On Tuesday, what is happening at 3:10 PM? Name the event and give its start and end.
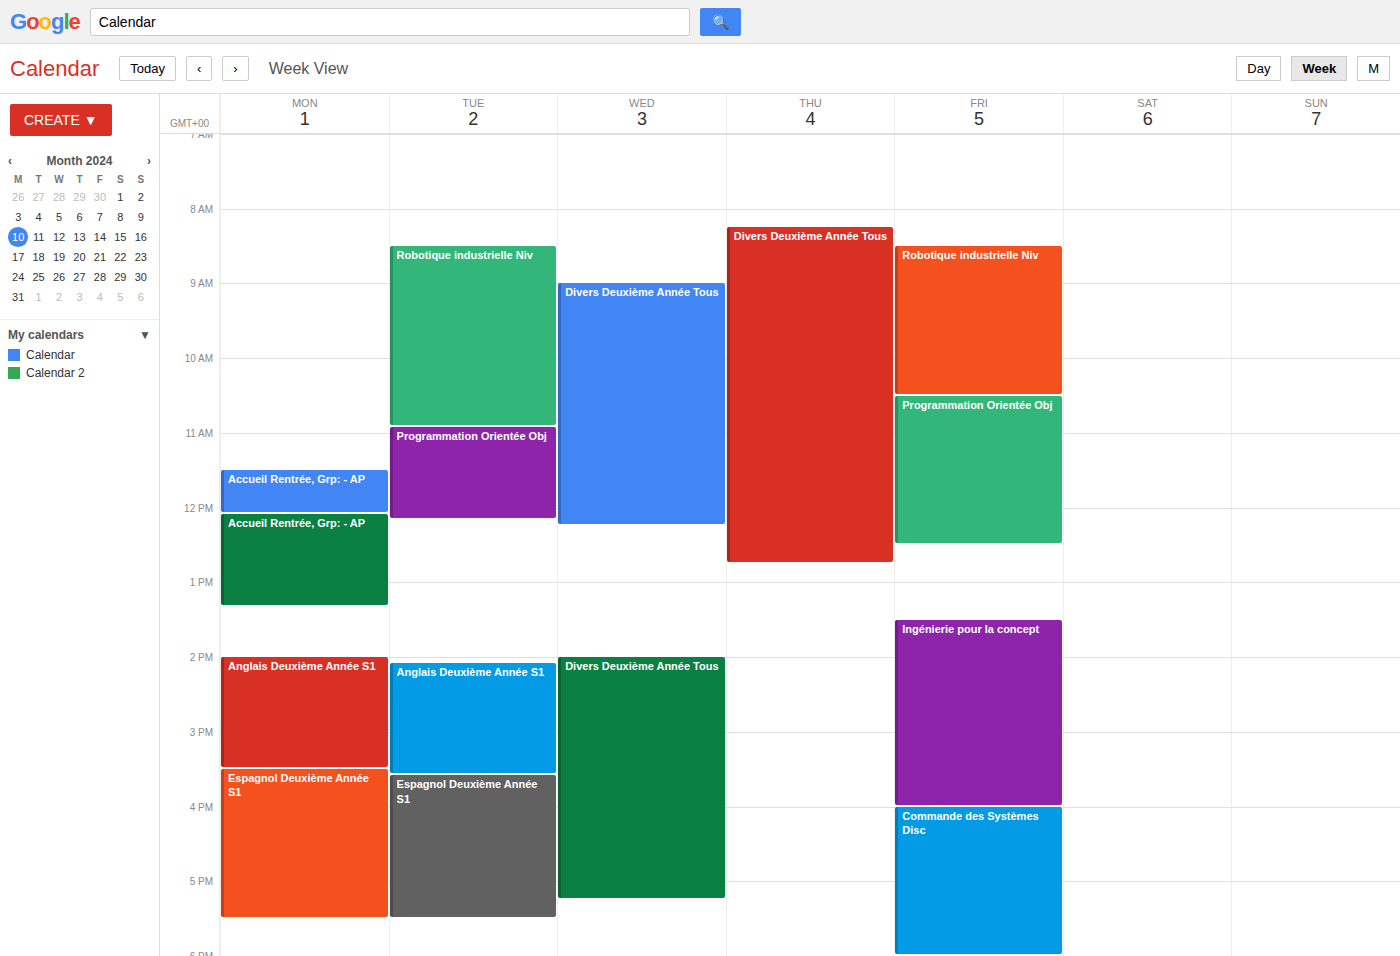
"Anglais Deuxième Année S1", 2:05 PM to 3:35 PM